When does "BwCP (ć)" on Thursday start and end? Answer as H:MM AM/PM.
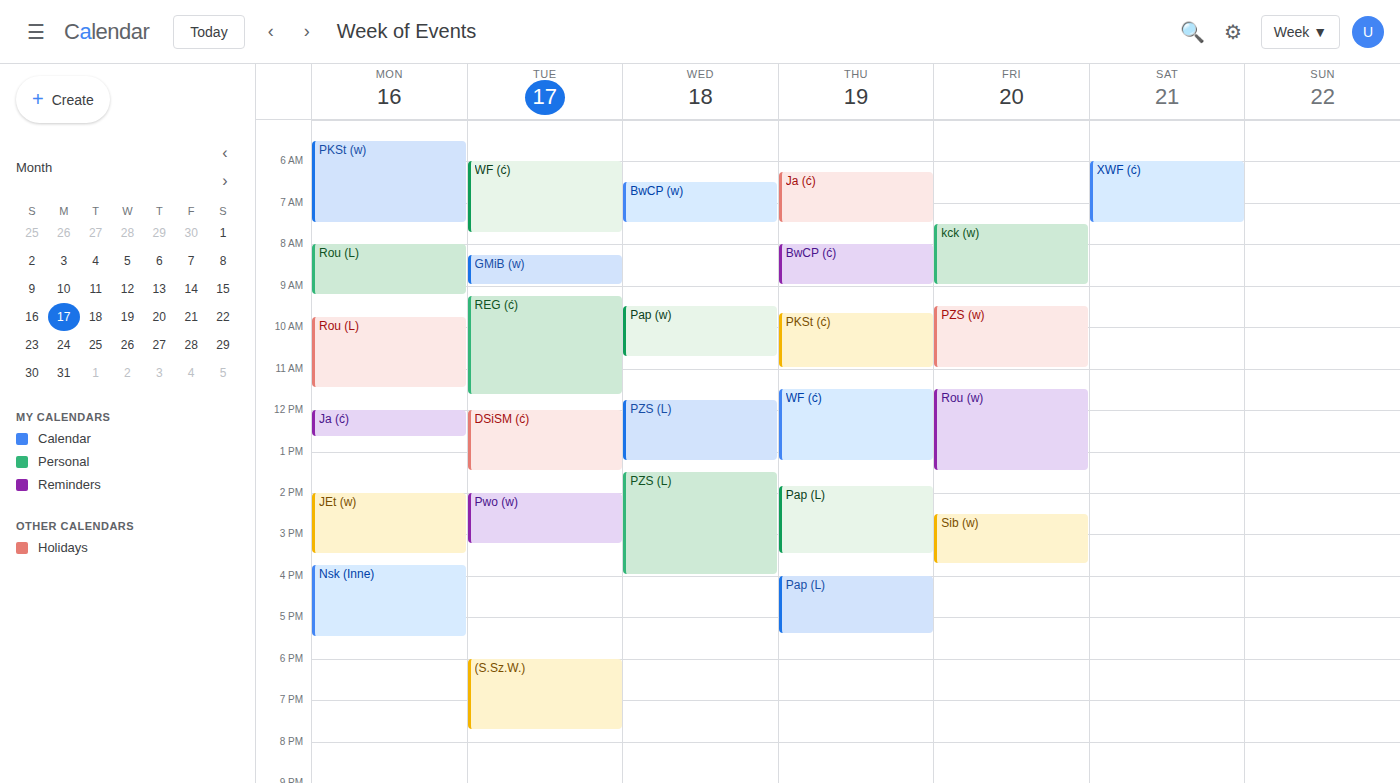
8:00 AM to 9:00 AM